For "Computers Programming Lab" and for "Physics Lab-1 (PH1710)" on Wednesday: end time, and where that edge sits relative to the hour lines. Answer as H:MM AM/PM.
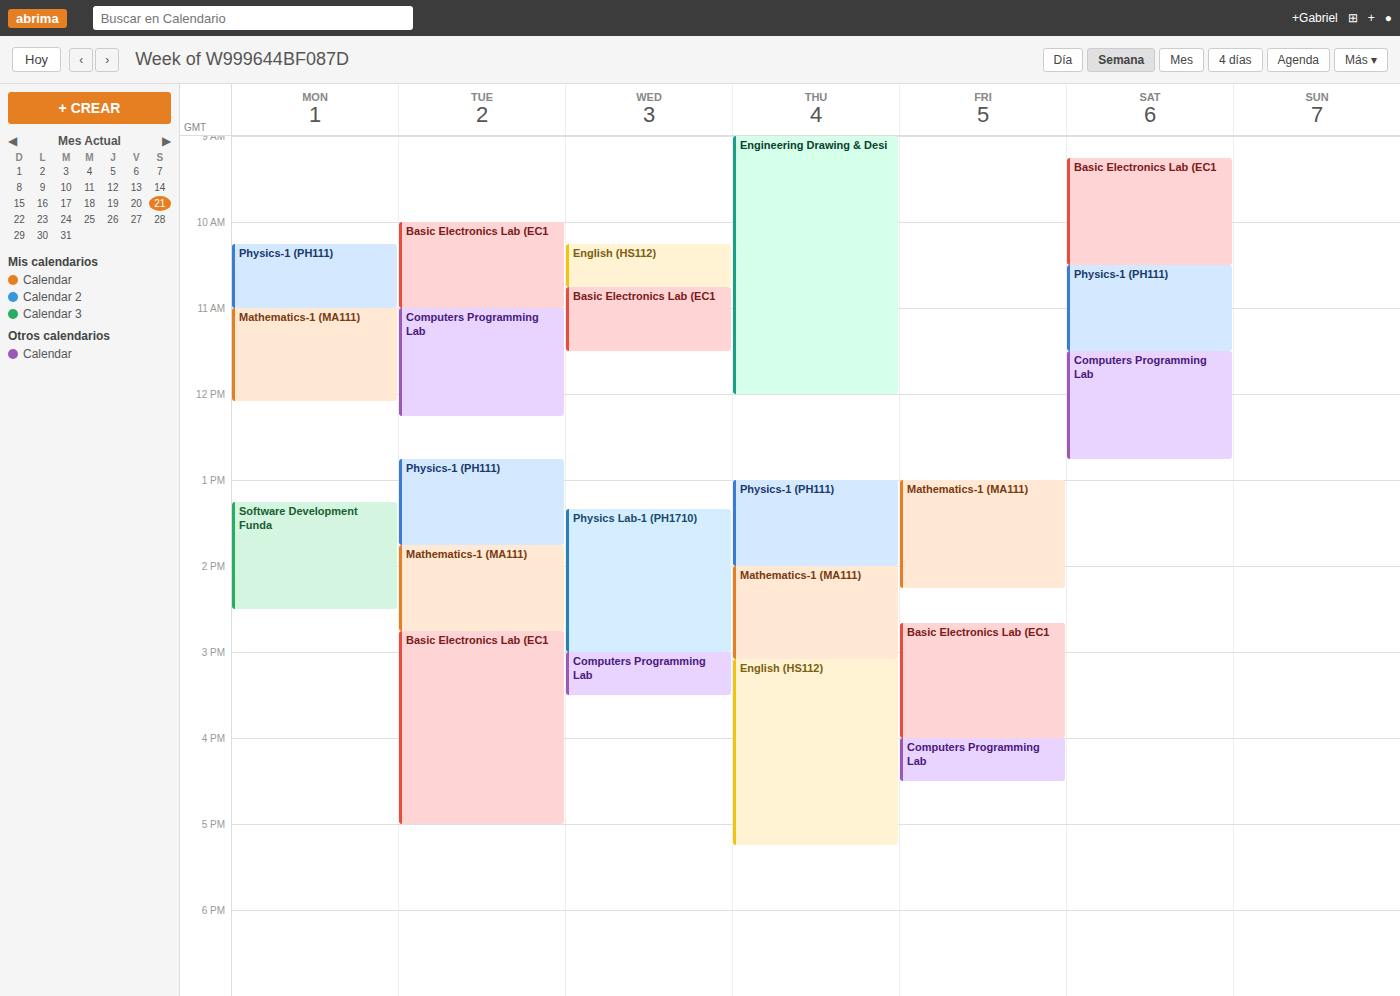
"Computers Programming Lab": 3:30 PM, halfway between the 3 PM and 4 PM lines. "Physics Lab-1 (PH1710)": 3:00 PM, exactly on the 3 PM line.